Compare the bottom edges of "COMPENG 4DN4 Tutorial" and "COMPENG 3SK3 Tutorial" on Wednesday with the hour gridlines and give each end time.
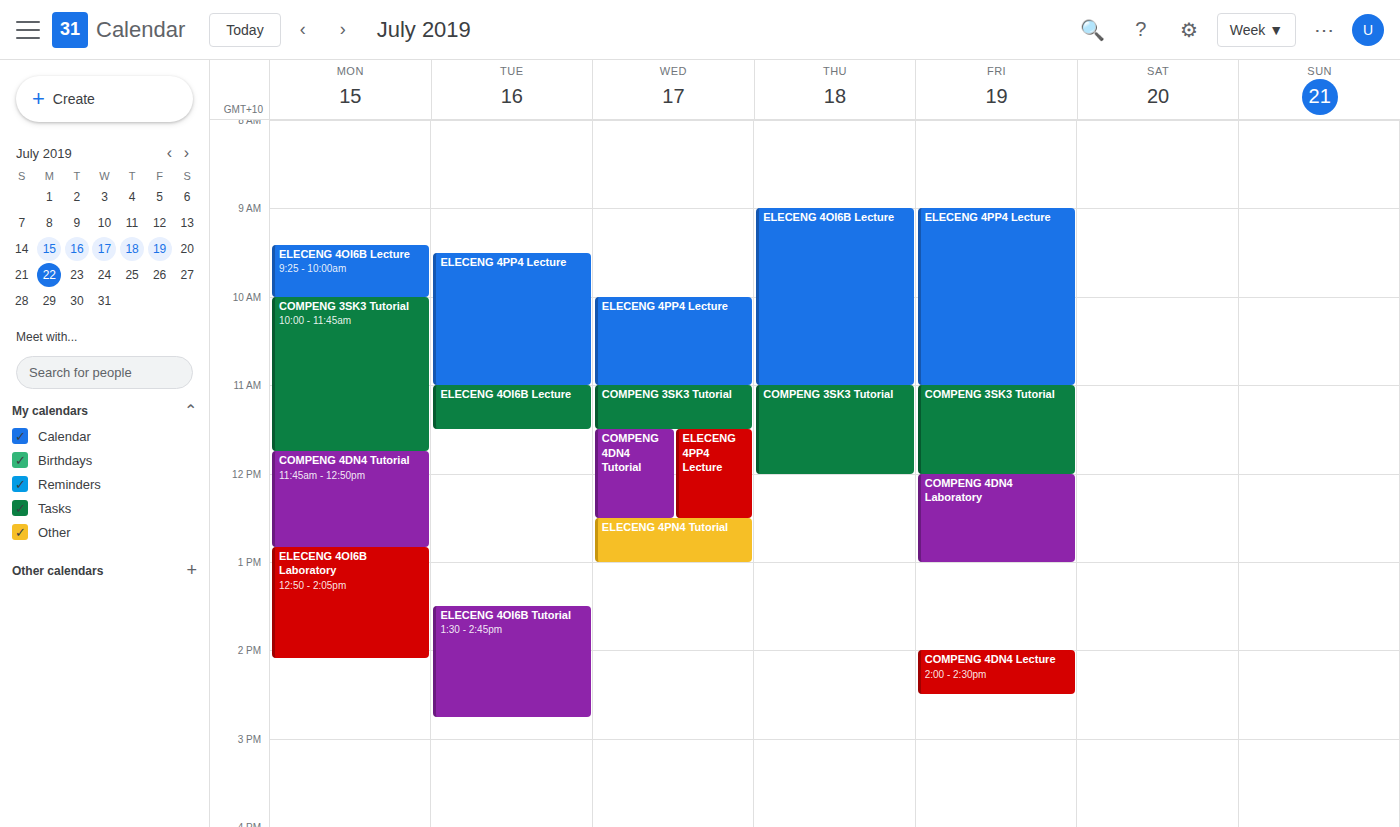
"COMPENG 4DN4 Tutorial": 12:30 PM, halfway between the 12 PM and 1 PM lines. "COMPENG 3SK3 Tutorial": 11:30 AM, halfway between the 11 AM and 12 PM lines.